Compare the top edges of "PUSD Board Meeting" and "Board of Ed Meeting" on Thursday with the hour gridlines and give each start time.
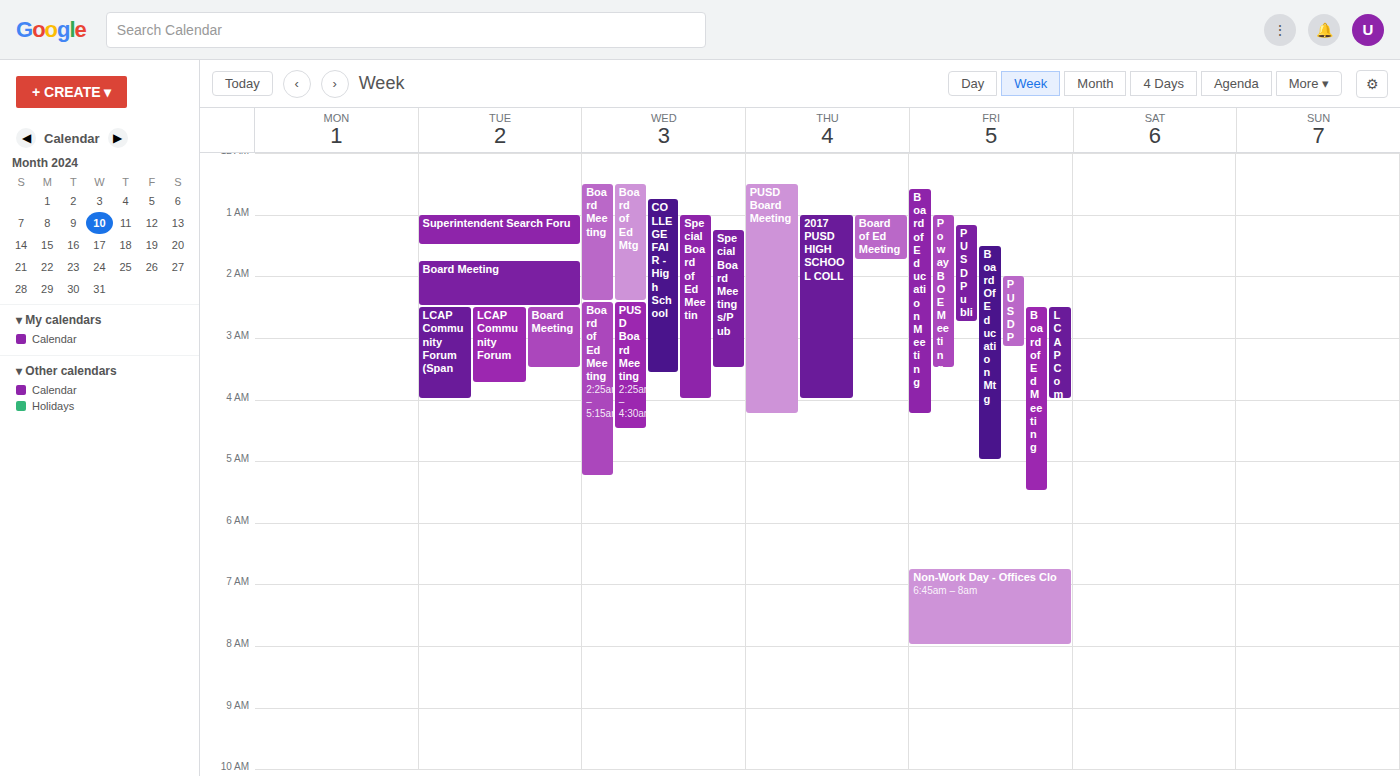
"PUSD Board Meeting": 12:30 AM, halfway between the 12 AM and 1 AM lines. "Board of Ed Meeting": 1:00 AM, exactly on the 1 AM line.